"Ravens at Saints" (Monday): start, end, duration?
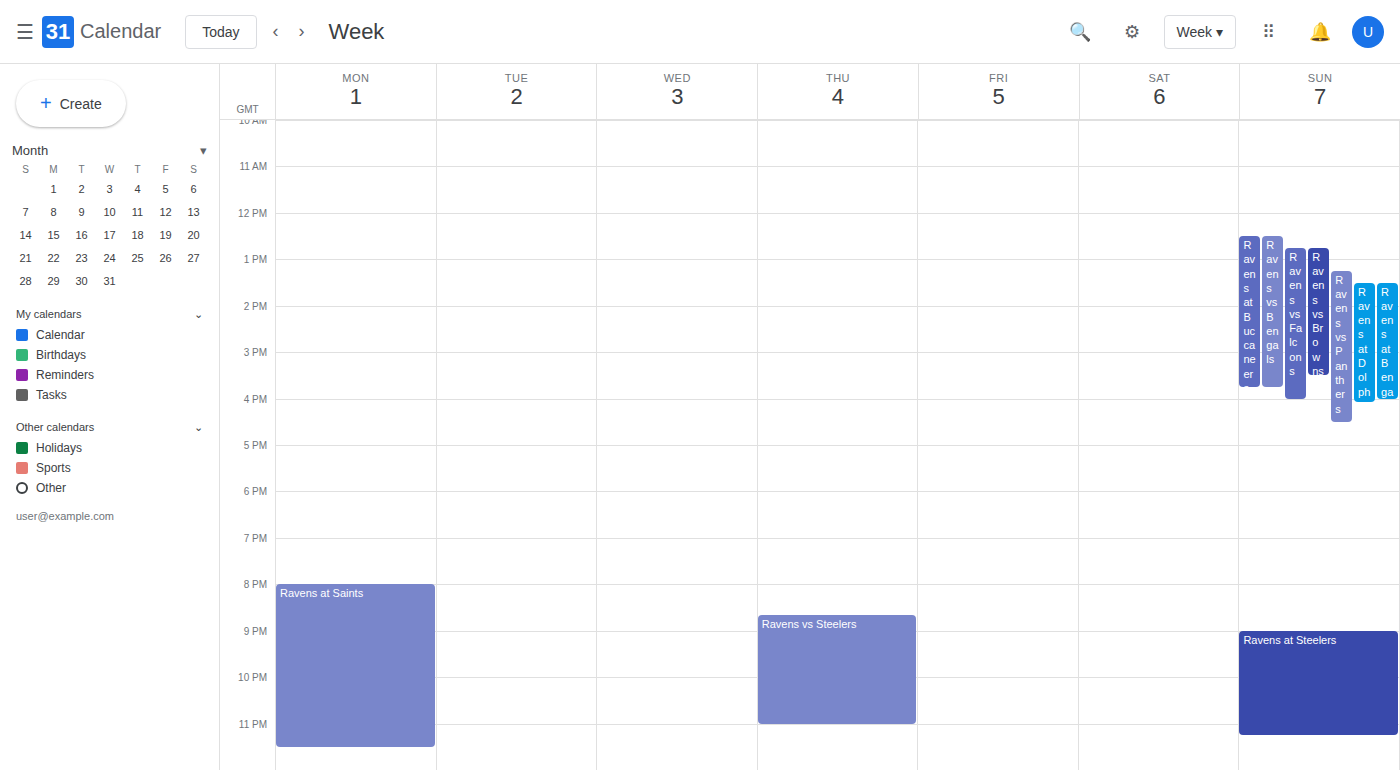
8:00 PM to 11:30 PM, 3 hours 30 minutes